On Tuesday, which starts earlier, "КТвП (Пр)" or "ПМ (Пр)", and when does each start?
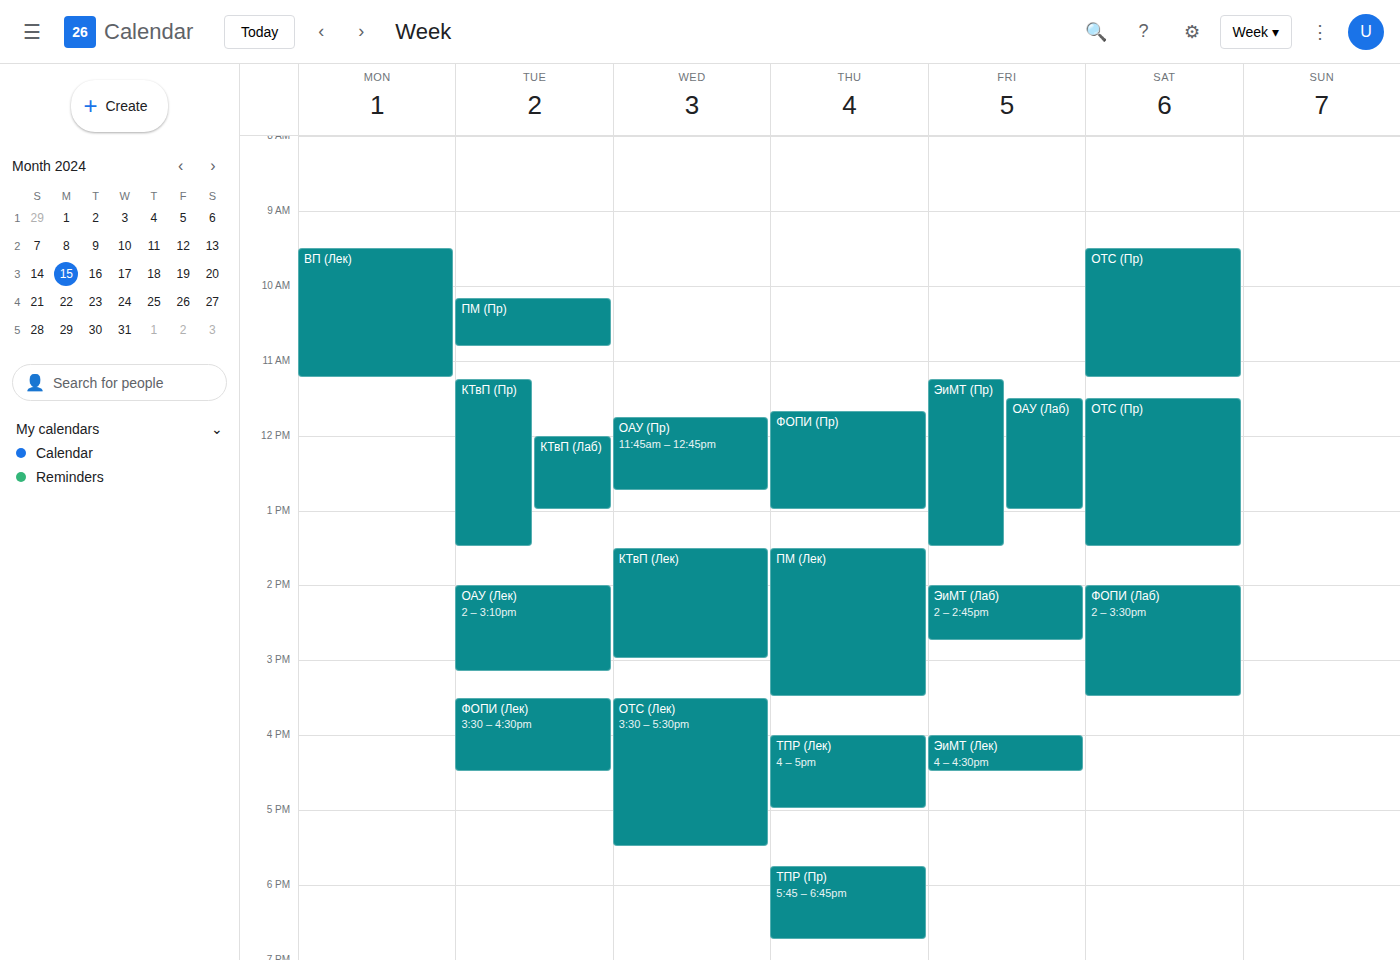
"ПМ (Пр)" 10:10; "КТвП (Пр)" 11:15.